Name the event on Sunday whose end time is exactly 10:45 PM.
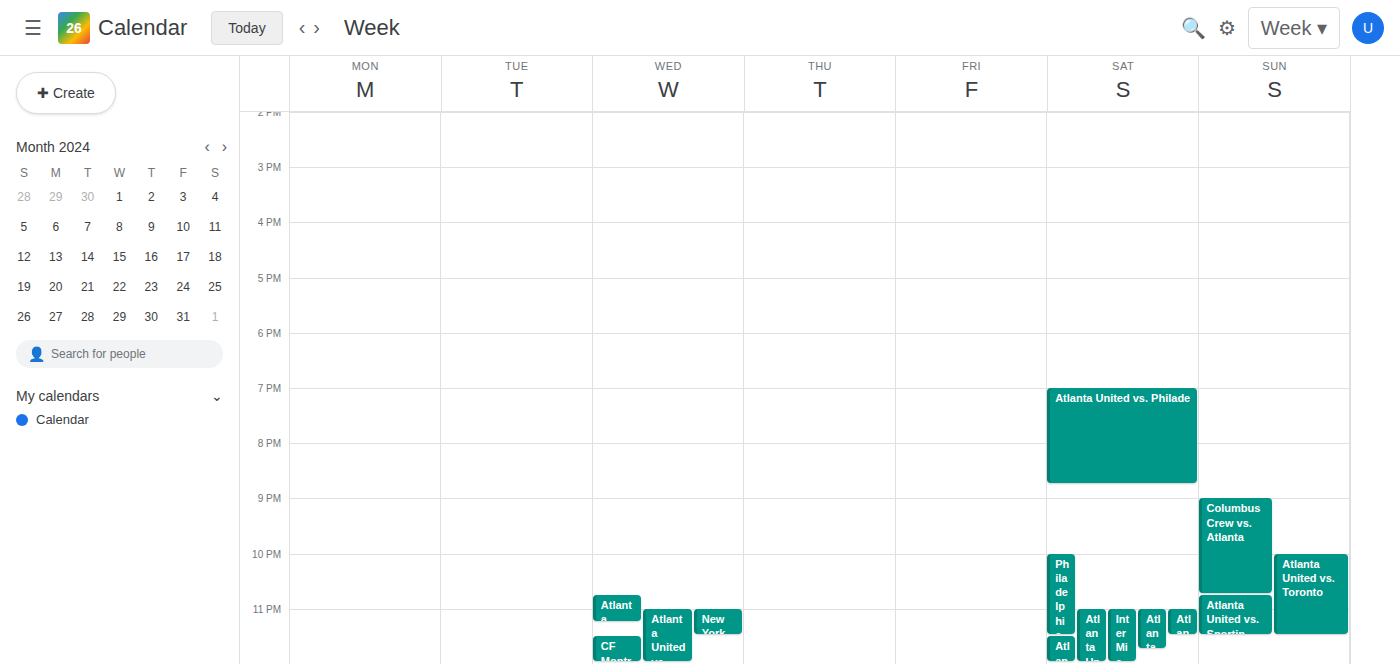
"Columbus Crew vs. Atlanta"